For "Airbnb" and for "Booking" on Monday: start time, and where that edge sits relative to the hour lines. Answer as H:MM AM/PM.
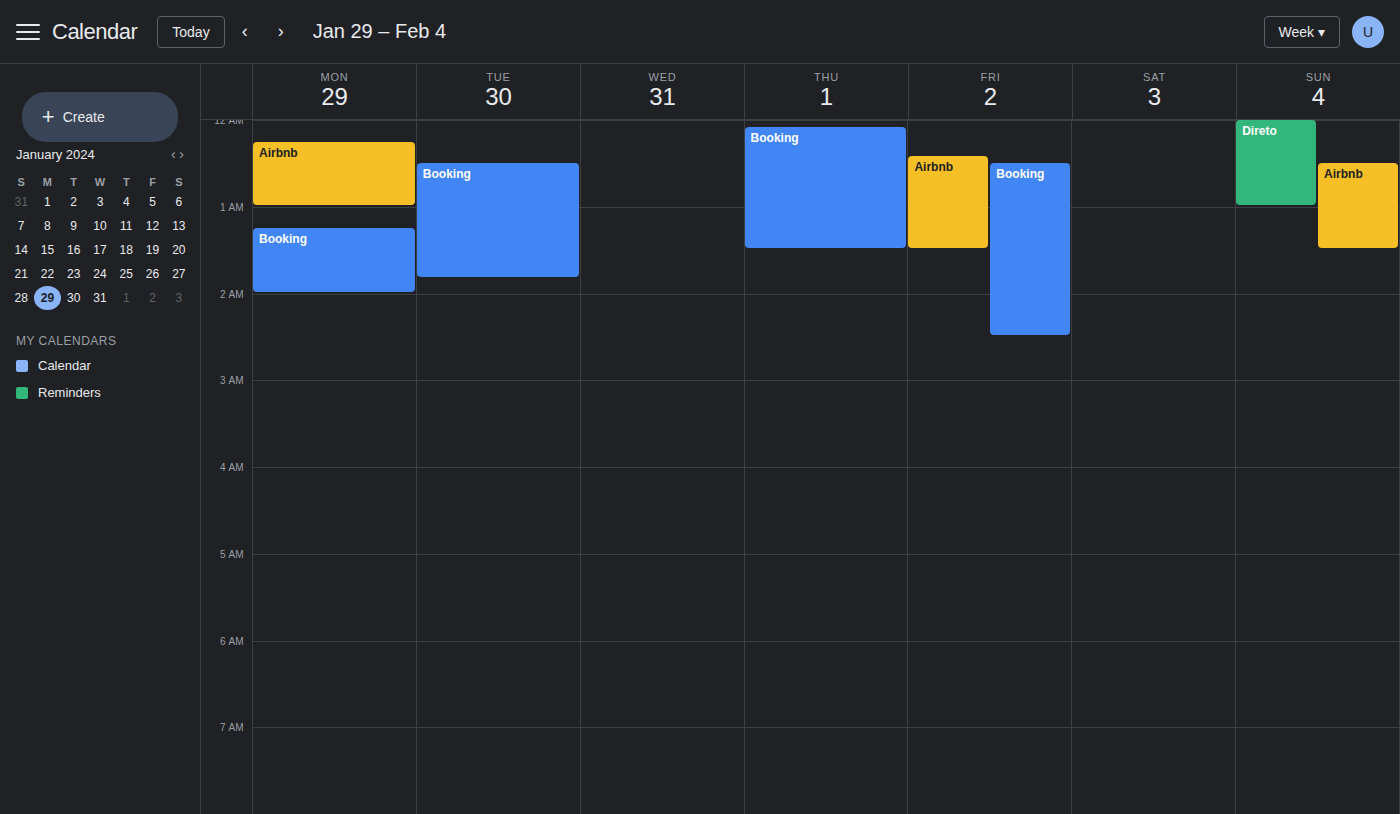
"Airbnb": 12:15 AM, neither: a quarter of the way from the 12 AM line to the 1 AM line. "Booking": 1:15 AM, neither: a quarter of the way from the 1 AM line to the 2 AM line.